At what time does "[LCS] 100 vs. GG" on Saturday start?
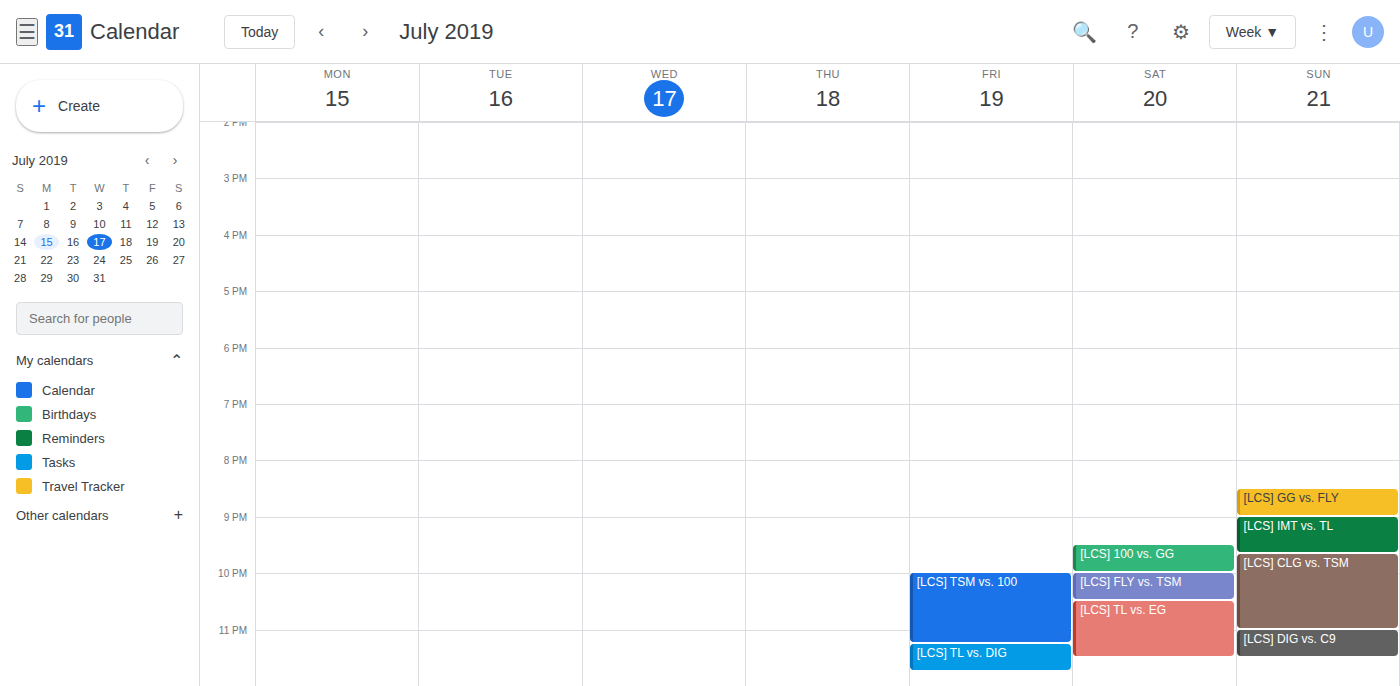
9:30 PM